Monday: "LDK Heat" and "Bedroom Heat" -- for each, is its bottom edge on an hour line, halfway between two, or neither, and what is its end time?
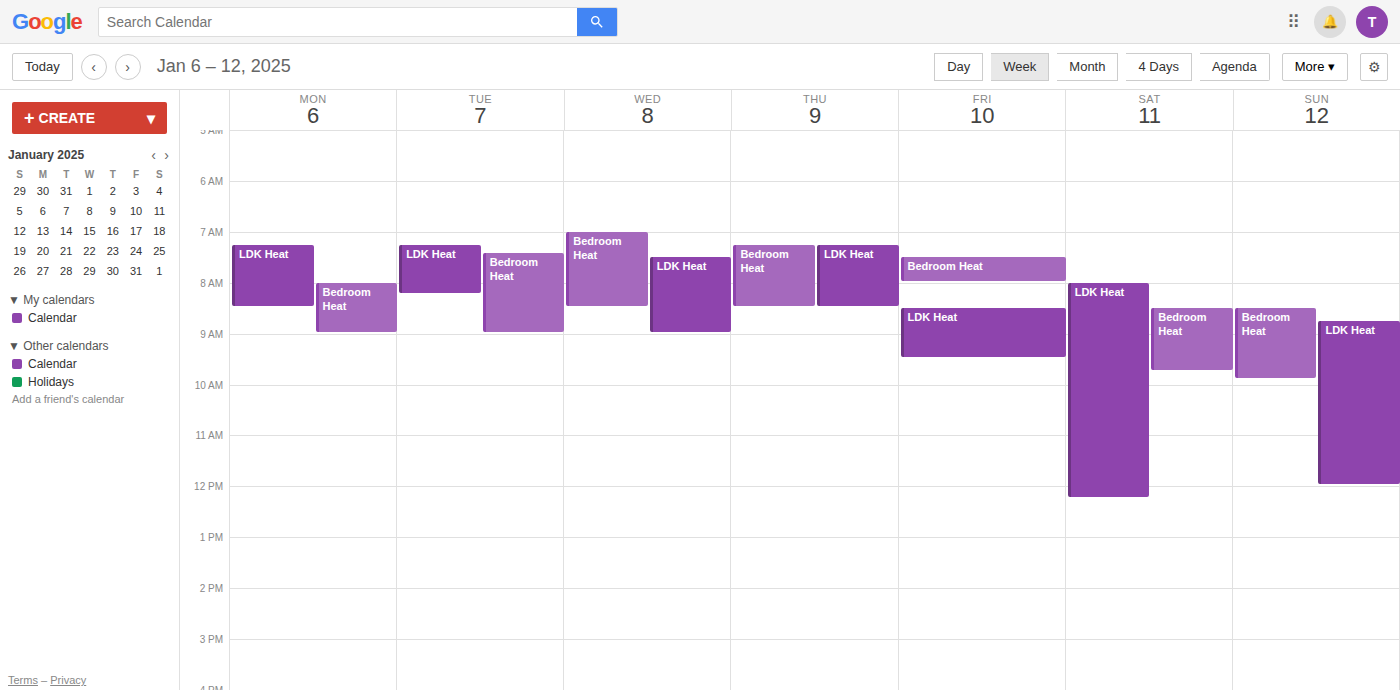
"LDK Heat": 08:30, halfway between the 08:00 and 09:00 lines. "Bedroom Heat": 09:00, exactly on the 09:00 line.